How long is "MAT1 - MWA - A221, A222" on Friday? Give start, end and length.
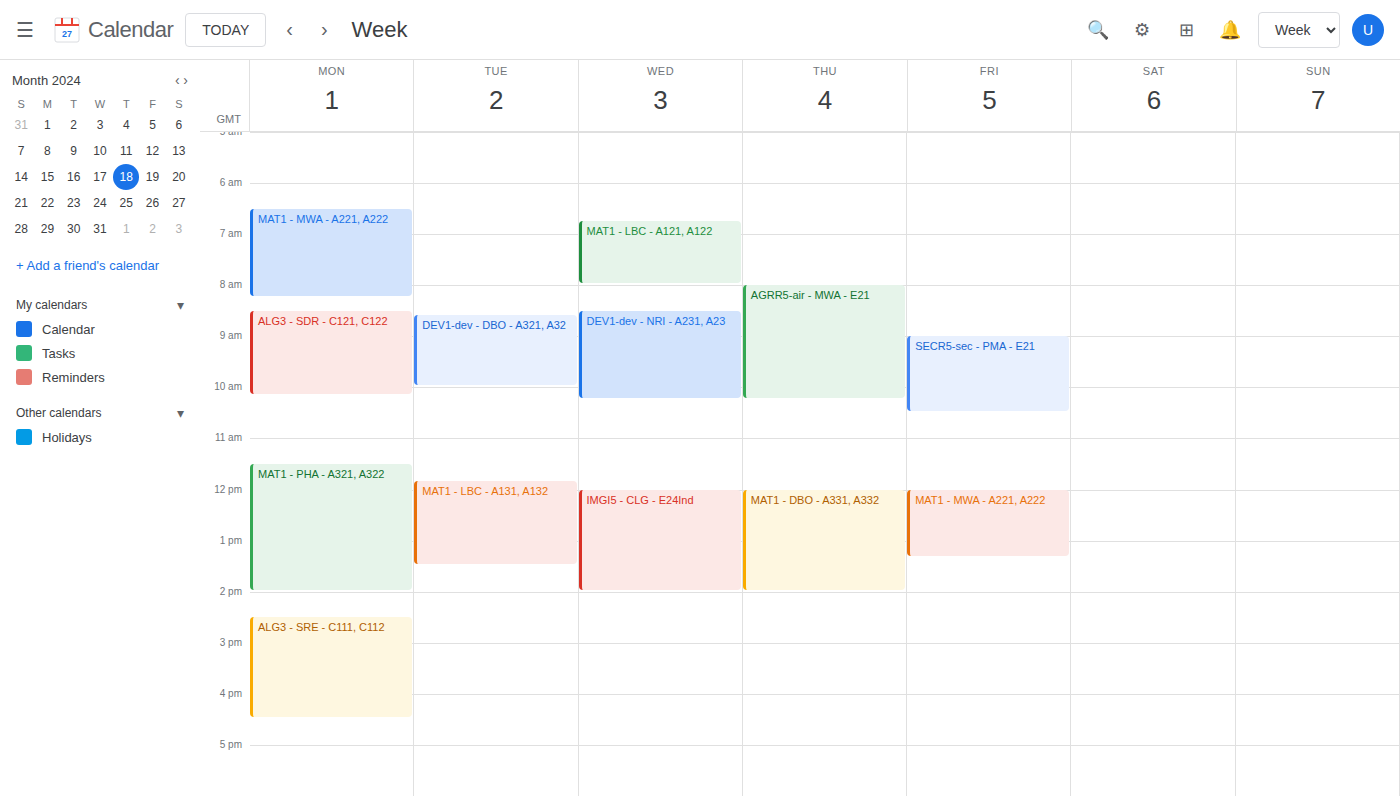
12:00 PM to 1:20 PM, 1 hour 20 minutes